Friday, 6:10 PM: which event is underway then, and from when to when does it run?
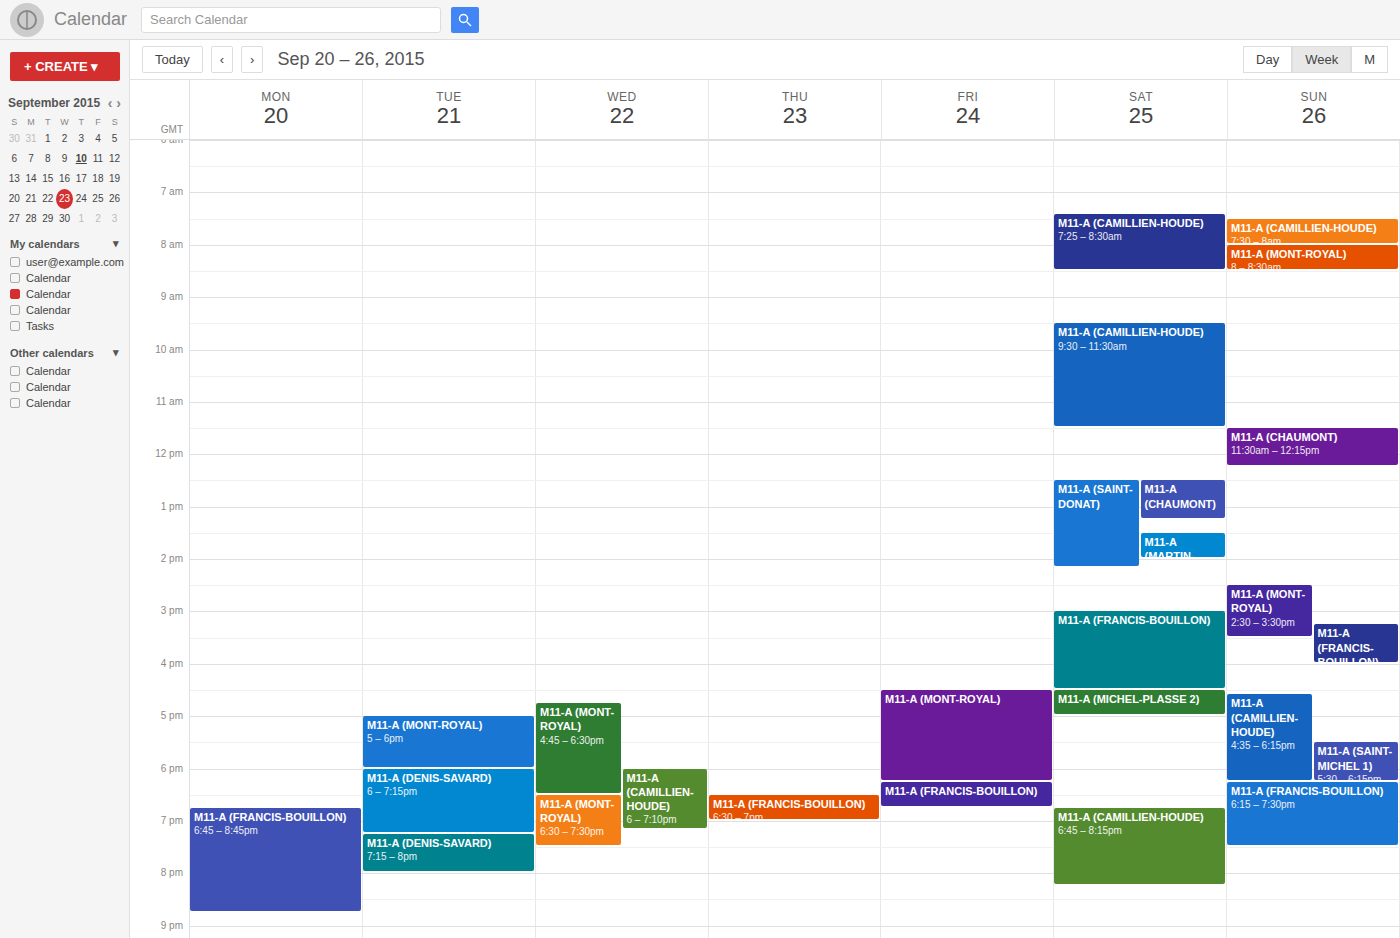
"M11-A (MONT-ROYAL)", 4:30 PM to 6:15 PM